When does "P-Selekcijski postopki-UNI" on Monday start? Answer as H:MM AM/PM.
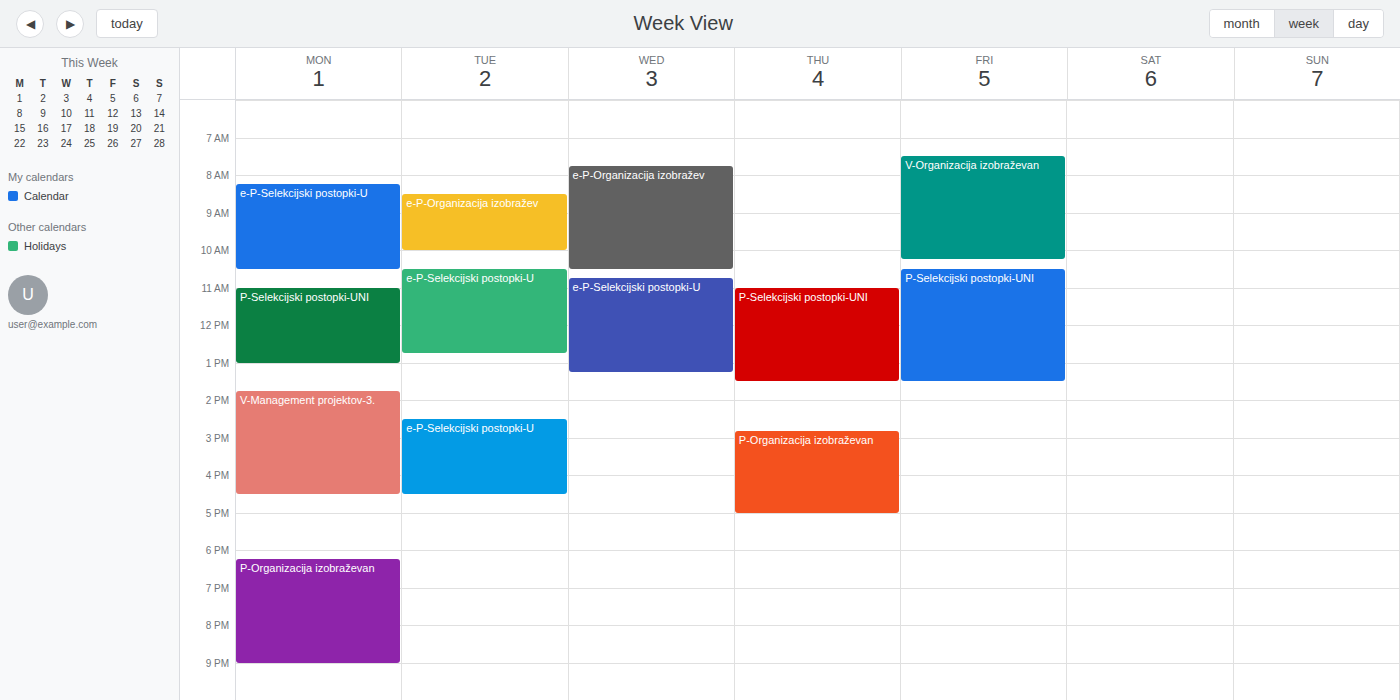
11:00 AM